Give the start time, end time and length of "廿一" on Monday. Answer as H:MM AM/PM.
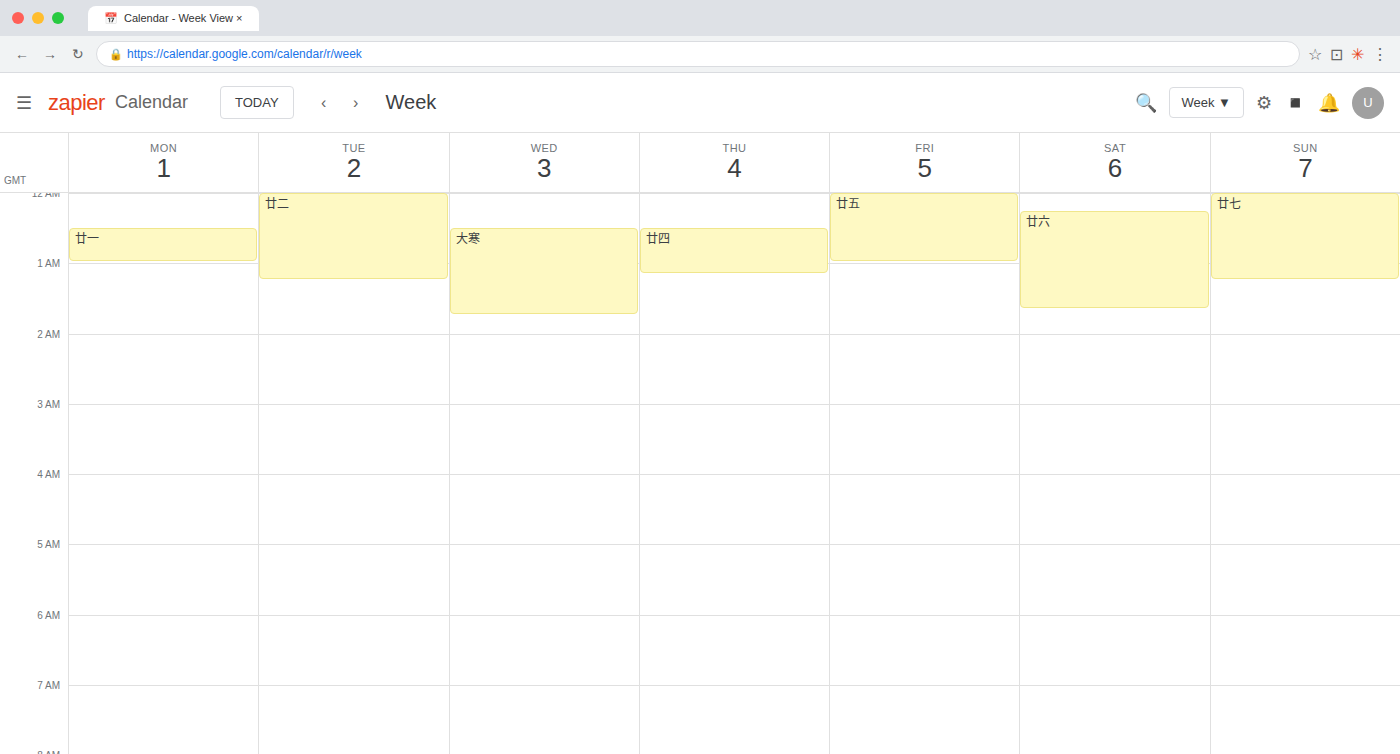
12:30 AM to 1:00 AM, 30 minutes